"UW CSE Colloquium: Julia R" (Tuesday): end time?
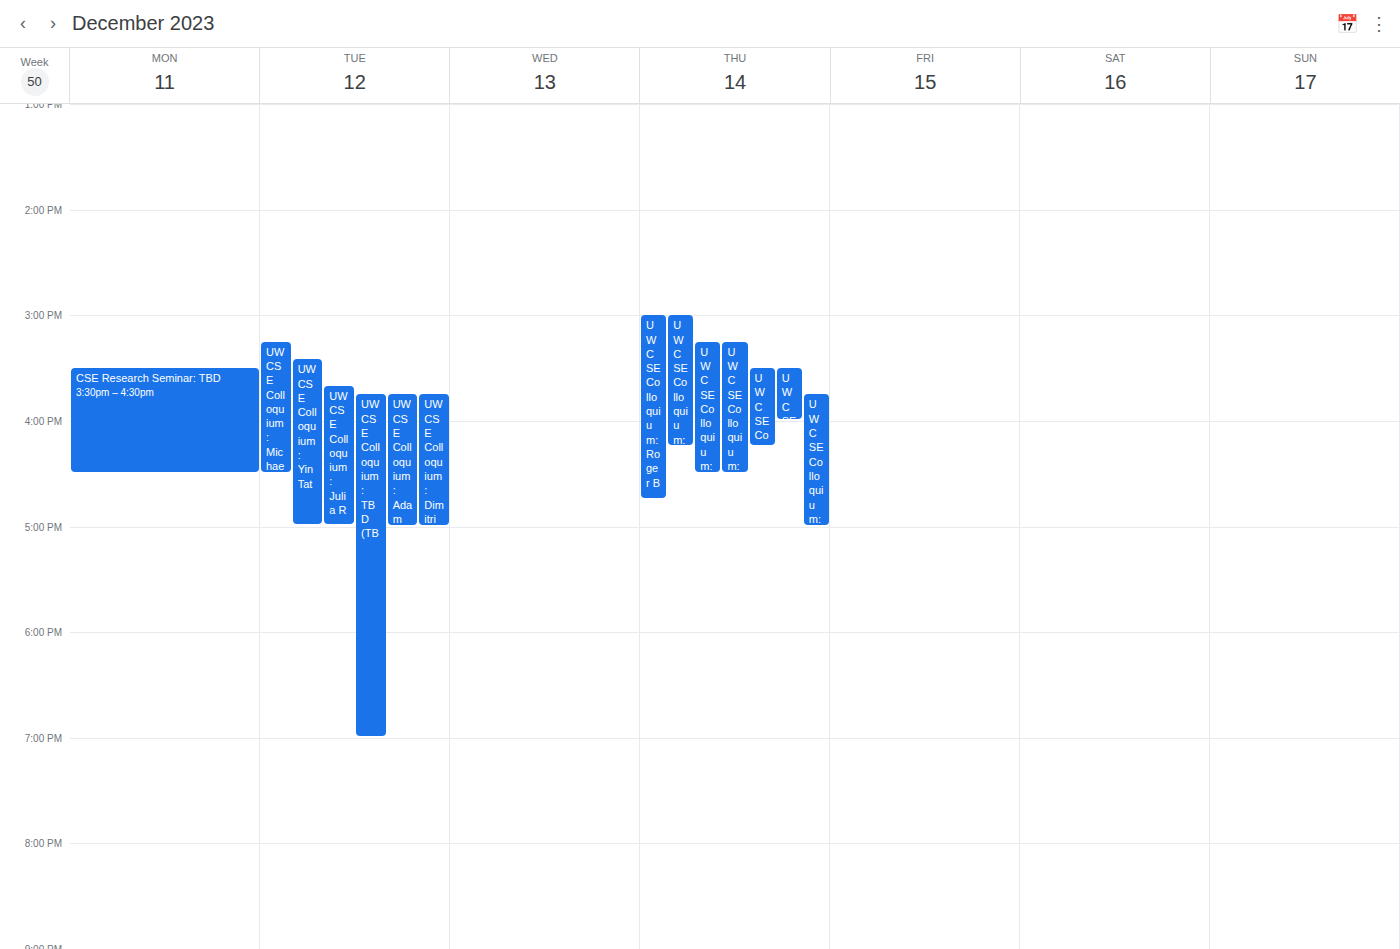
5:00 PM